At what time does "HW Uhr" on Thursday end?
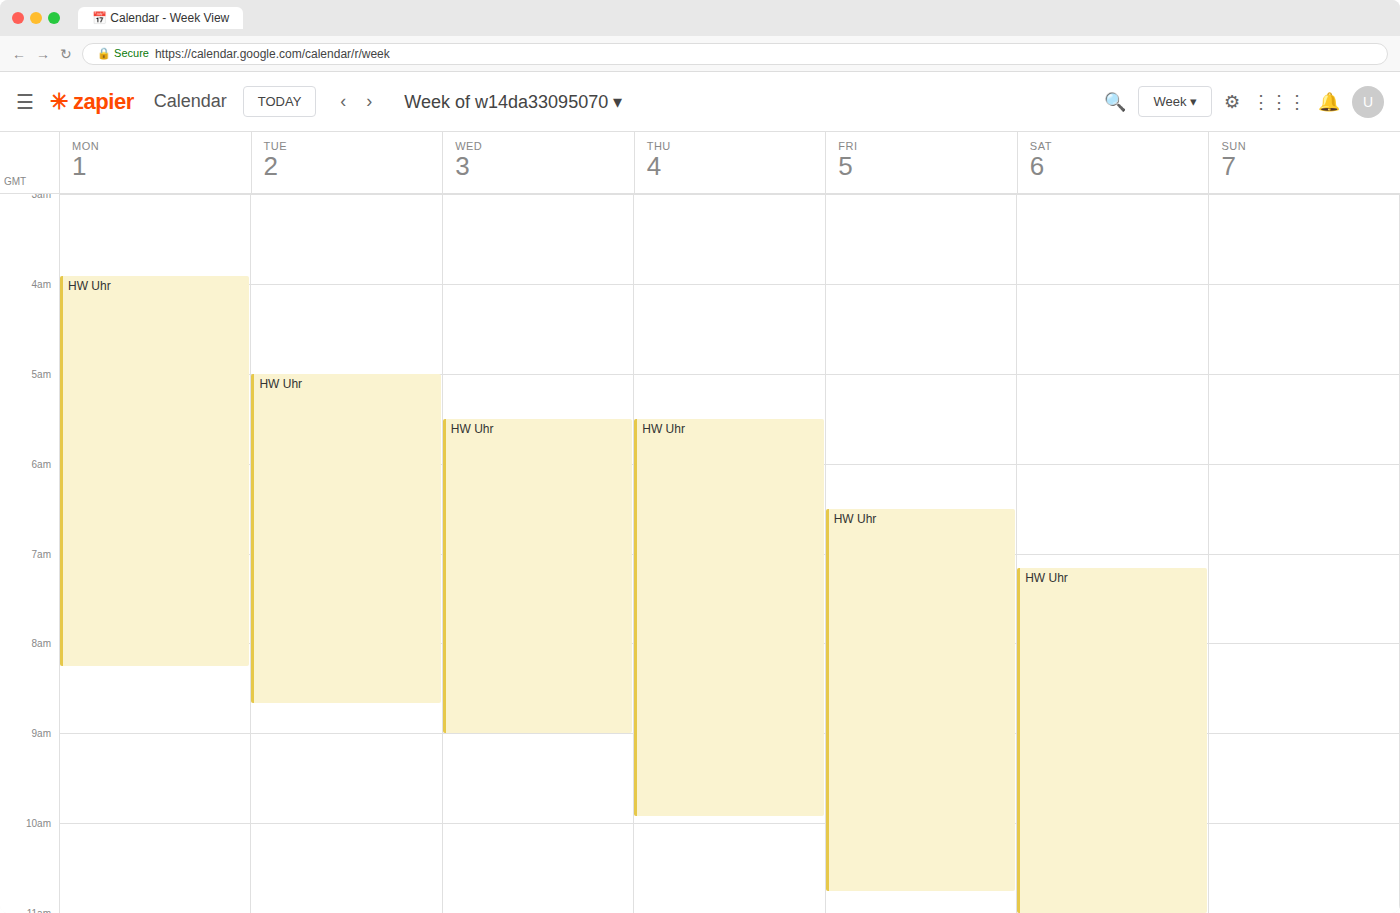
9:55 AM